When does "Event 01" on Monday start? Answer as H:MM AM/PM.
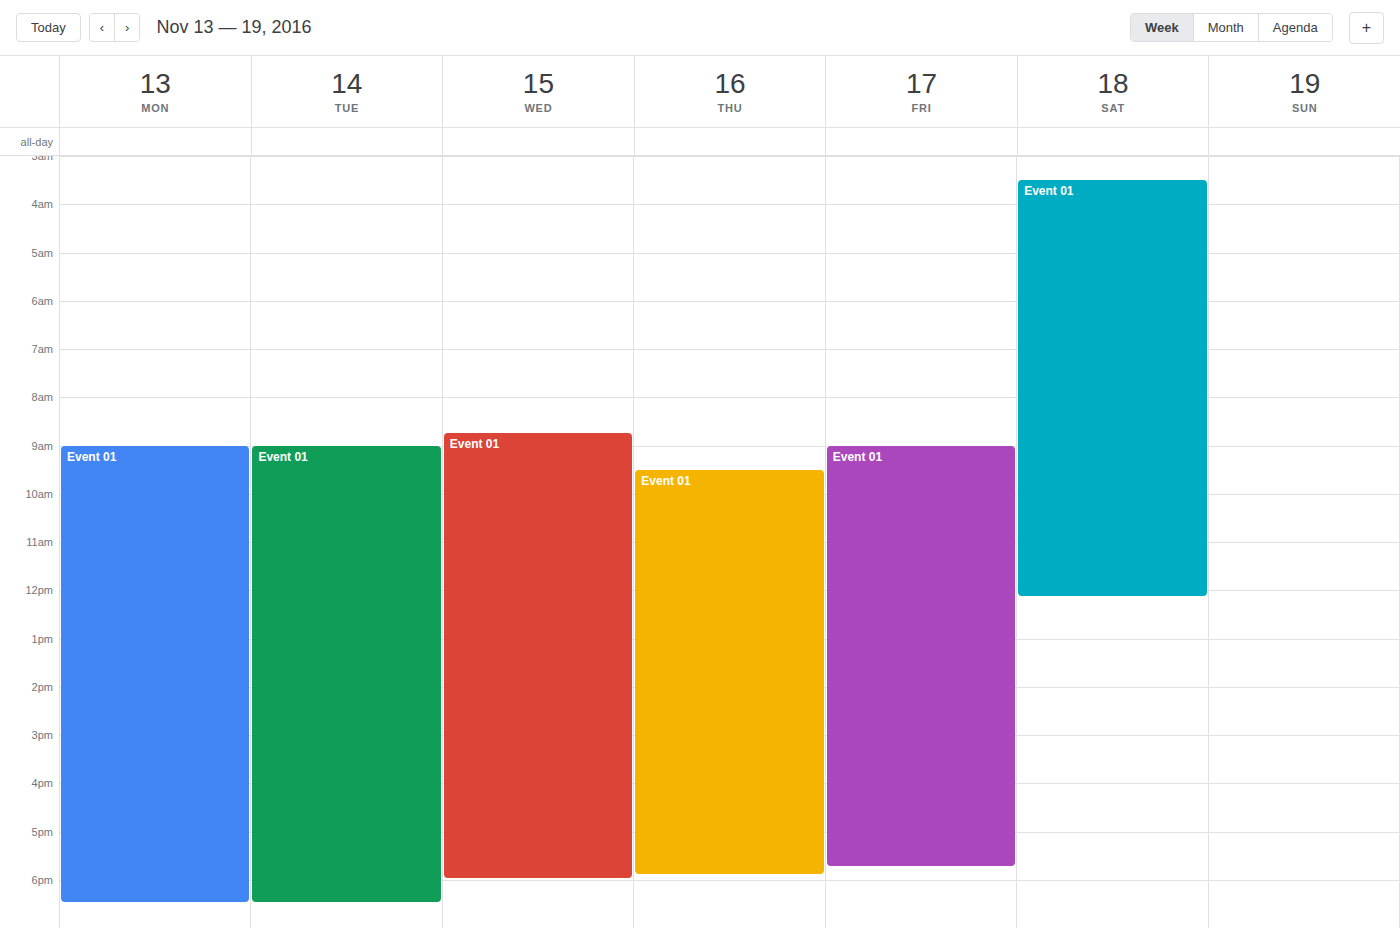
9:00 AM